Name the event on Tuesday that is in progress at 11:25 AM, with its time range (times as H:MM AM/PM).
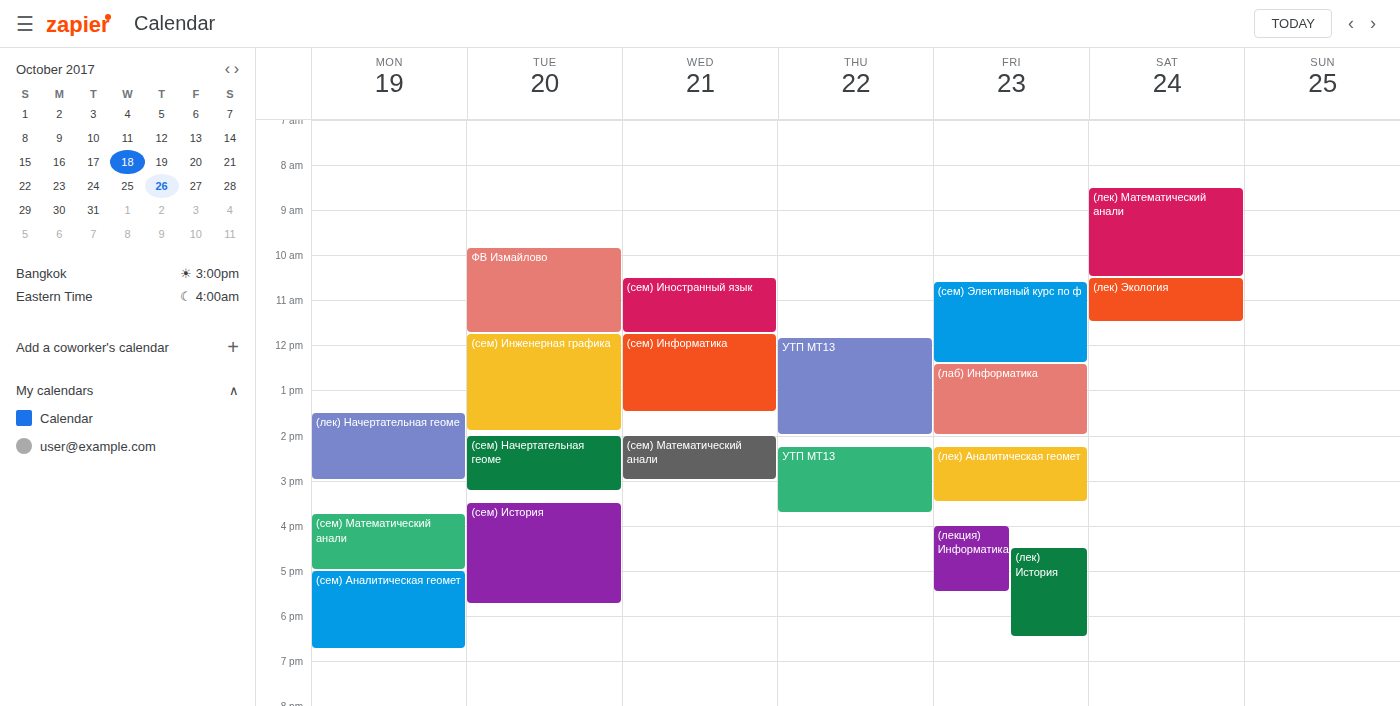
"ФВ Измайлово", 9:50 AM to 11:45 AM